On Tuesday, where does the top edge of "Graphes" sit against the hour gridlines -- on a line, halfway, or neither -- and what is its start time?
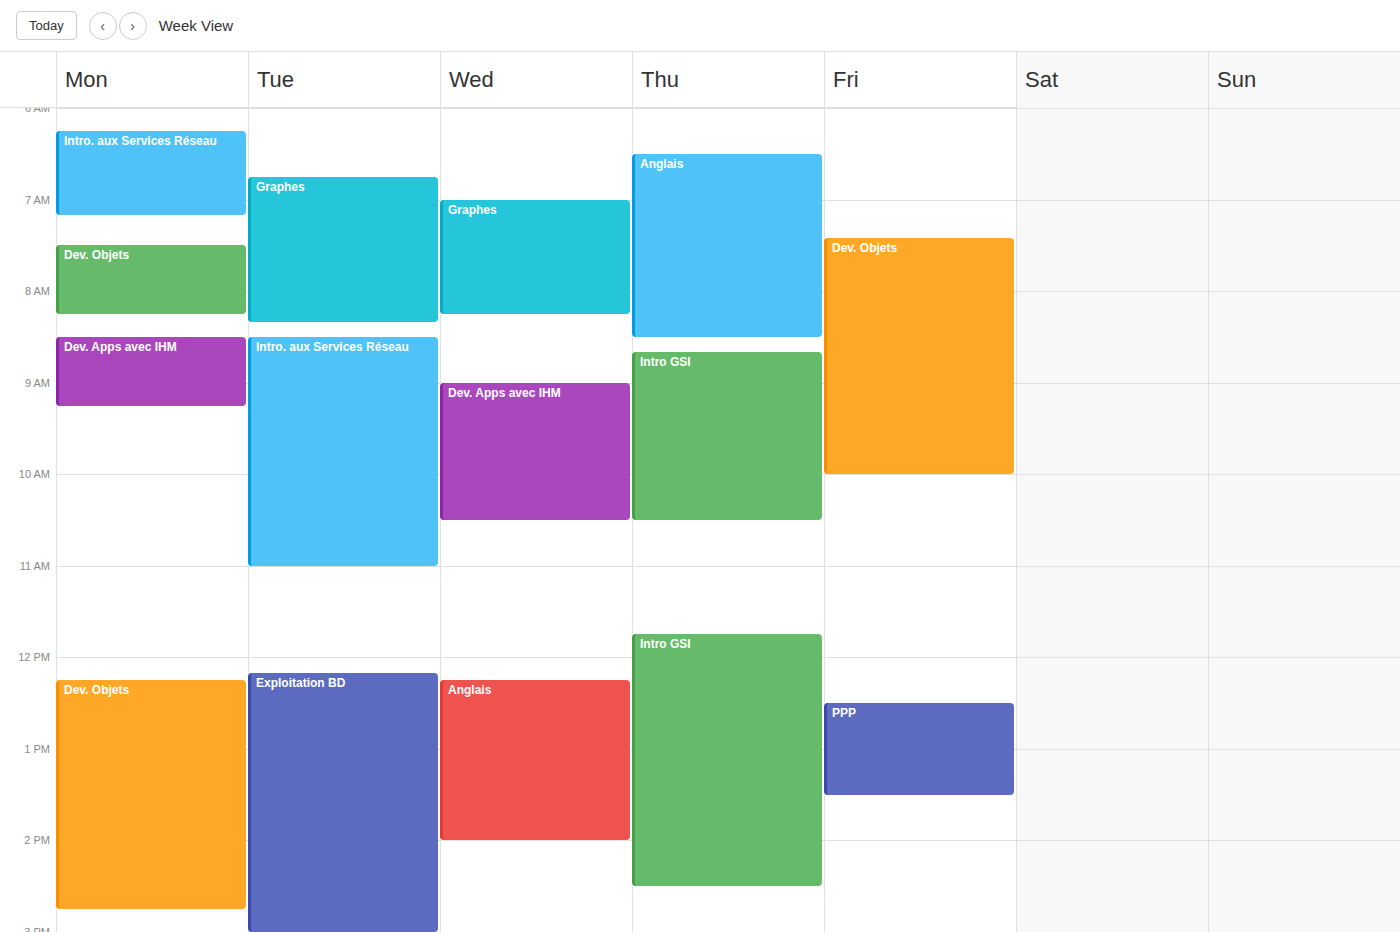
6:45 AM -- neither: three quarters of the way from the 6 AM line to the 7 AM line.